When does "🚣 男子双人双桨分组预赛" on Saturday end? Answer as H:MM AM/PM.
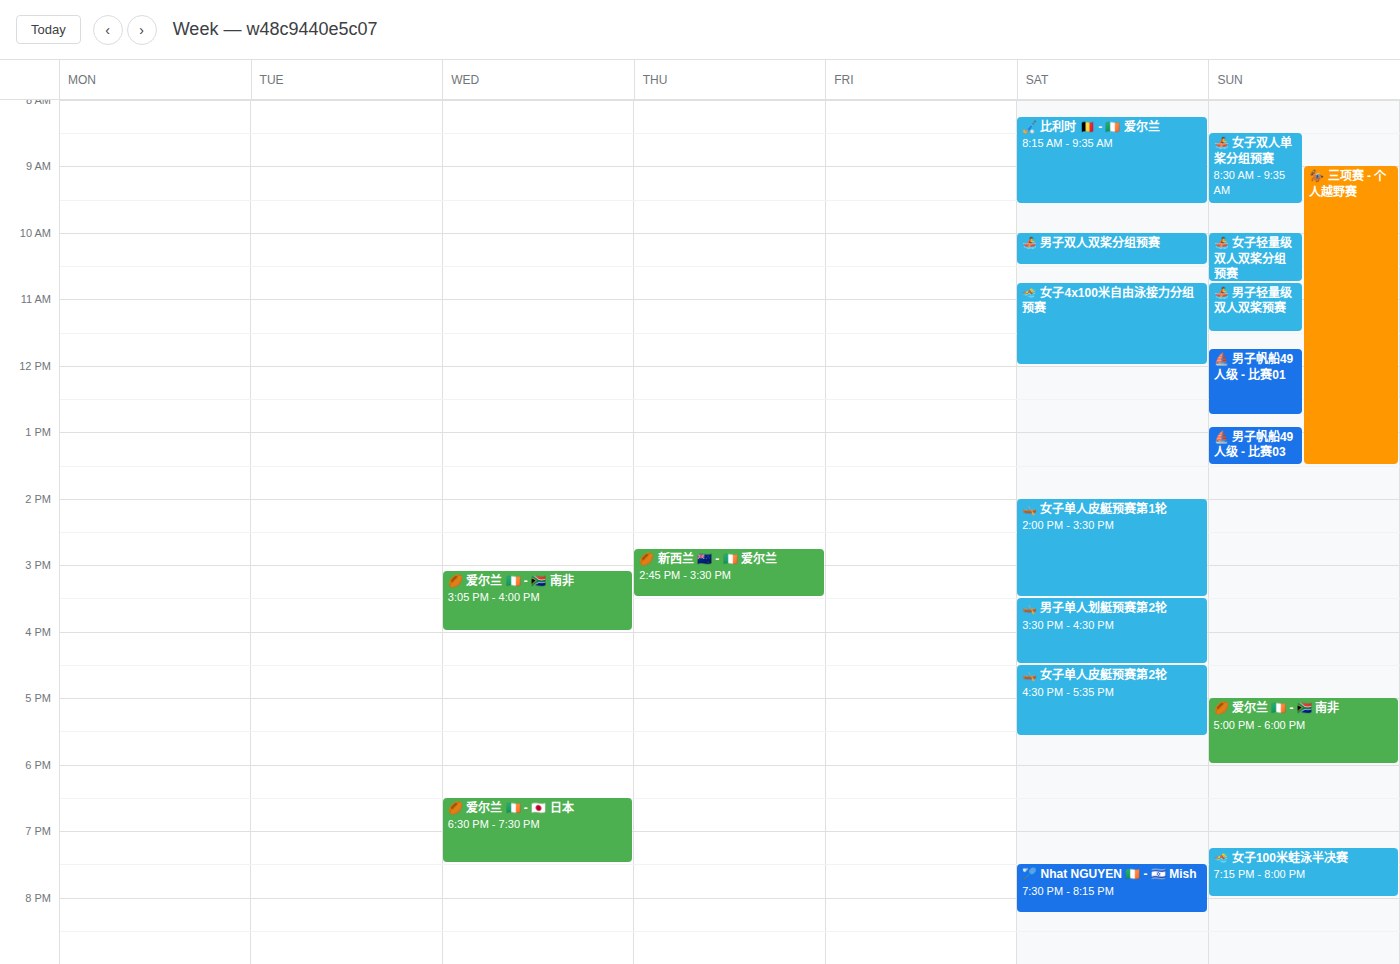
10:30 AM